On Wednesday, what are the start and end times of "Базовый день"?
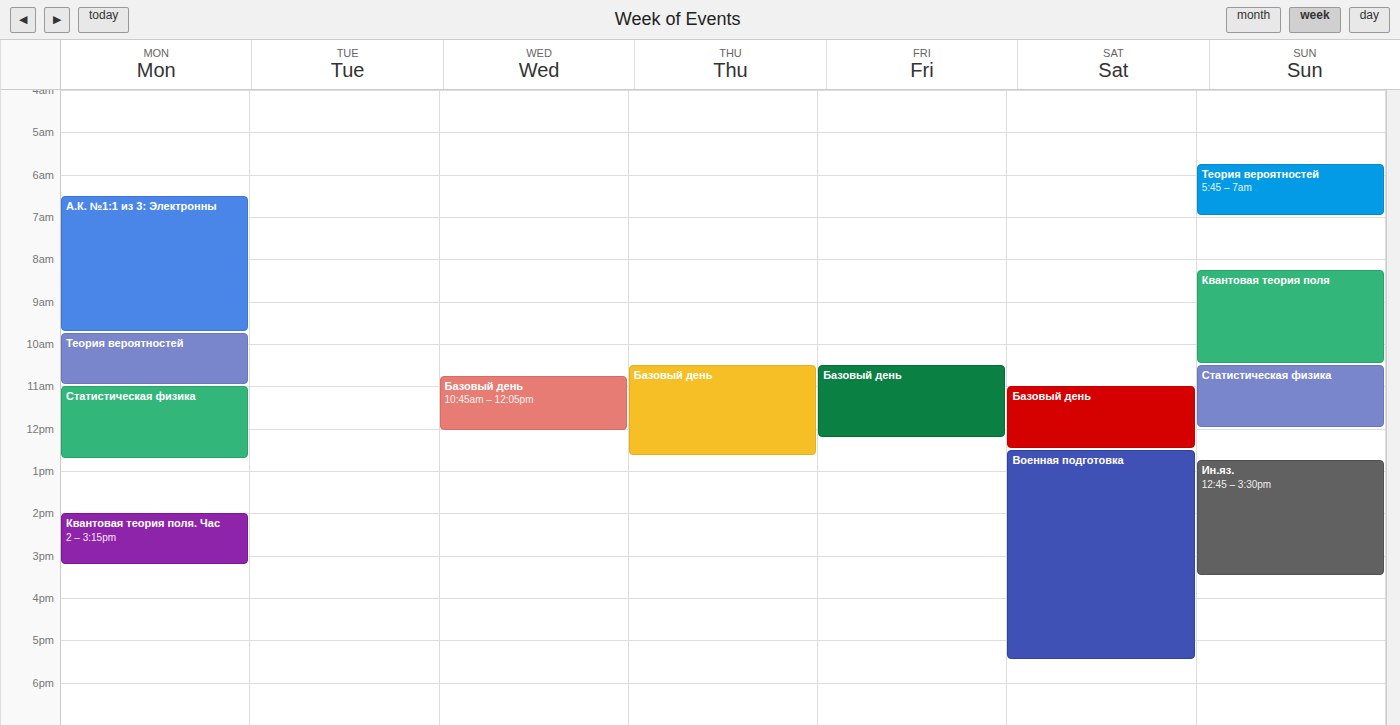
10:45 to 12:05